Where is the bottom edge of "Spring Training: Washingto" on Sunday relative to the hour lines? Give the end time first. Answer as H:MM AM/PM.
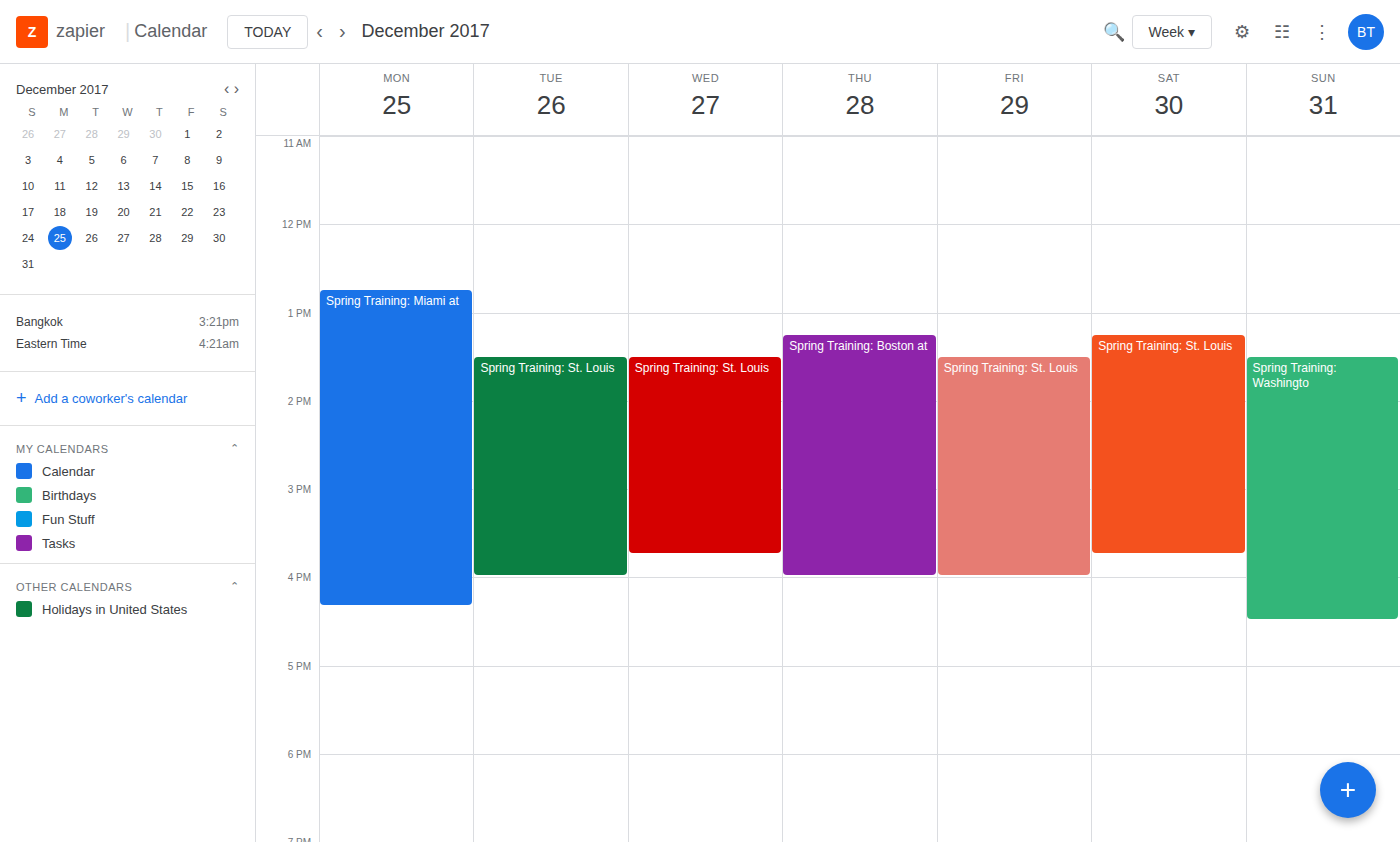
4:30 PM -- halfway between the 4 PM and 5 PM lines.